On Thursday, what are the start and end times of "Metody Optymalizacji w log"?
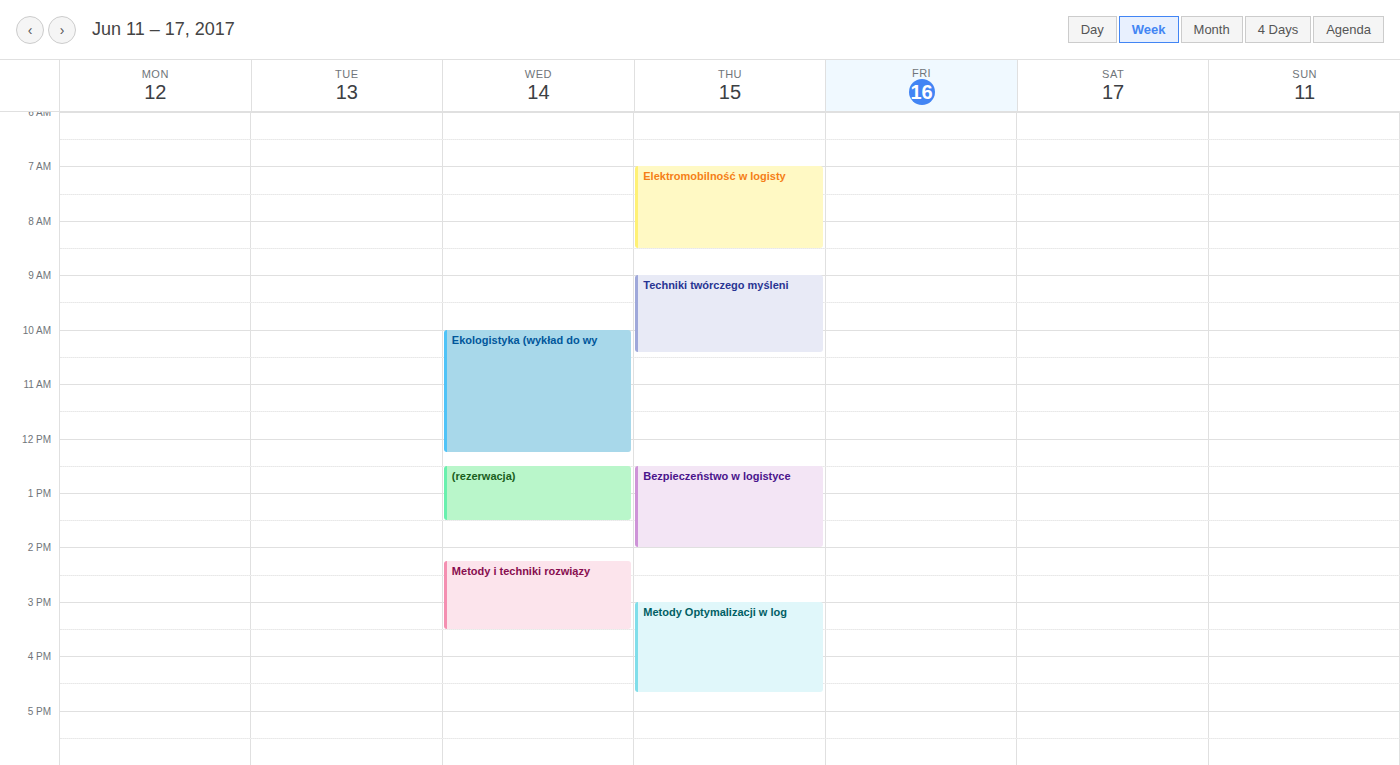
3:00 PM to 4:40 PM